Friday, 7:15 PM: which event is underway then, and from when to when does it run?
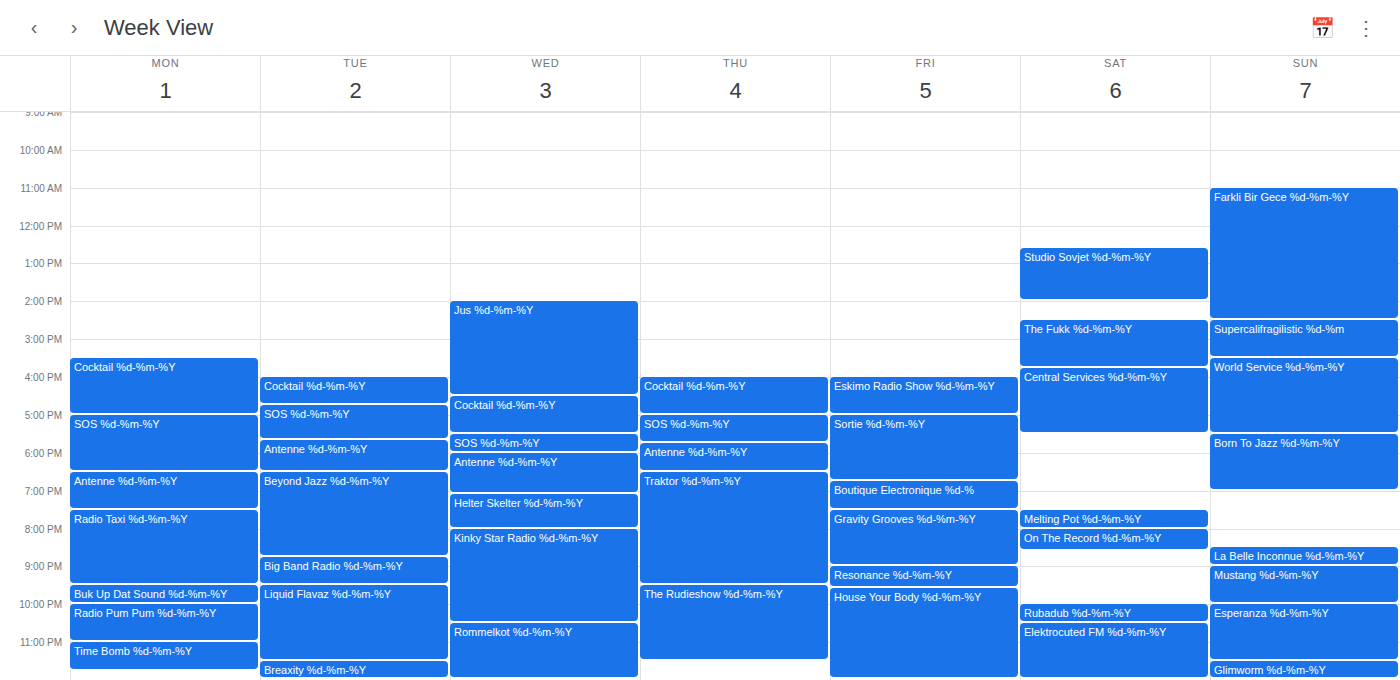
"Boutique Electronique %d-%", 6:45 PM to 7:30 PM